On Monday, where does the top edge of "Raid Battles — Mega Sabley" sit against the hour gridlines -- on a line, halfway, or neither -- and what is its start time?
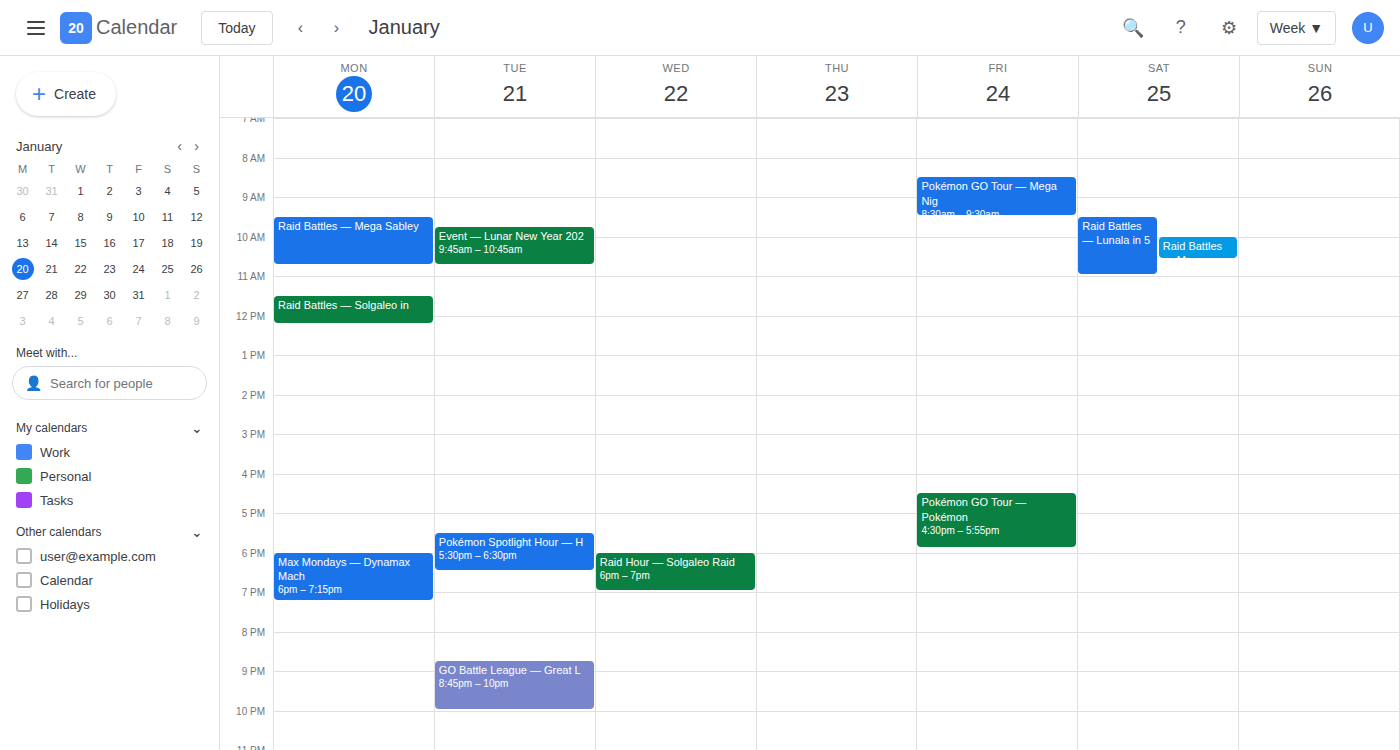
9:30 AM -- halfway between the 9 AM and 10 AM lines.